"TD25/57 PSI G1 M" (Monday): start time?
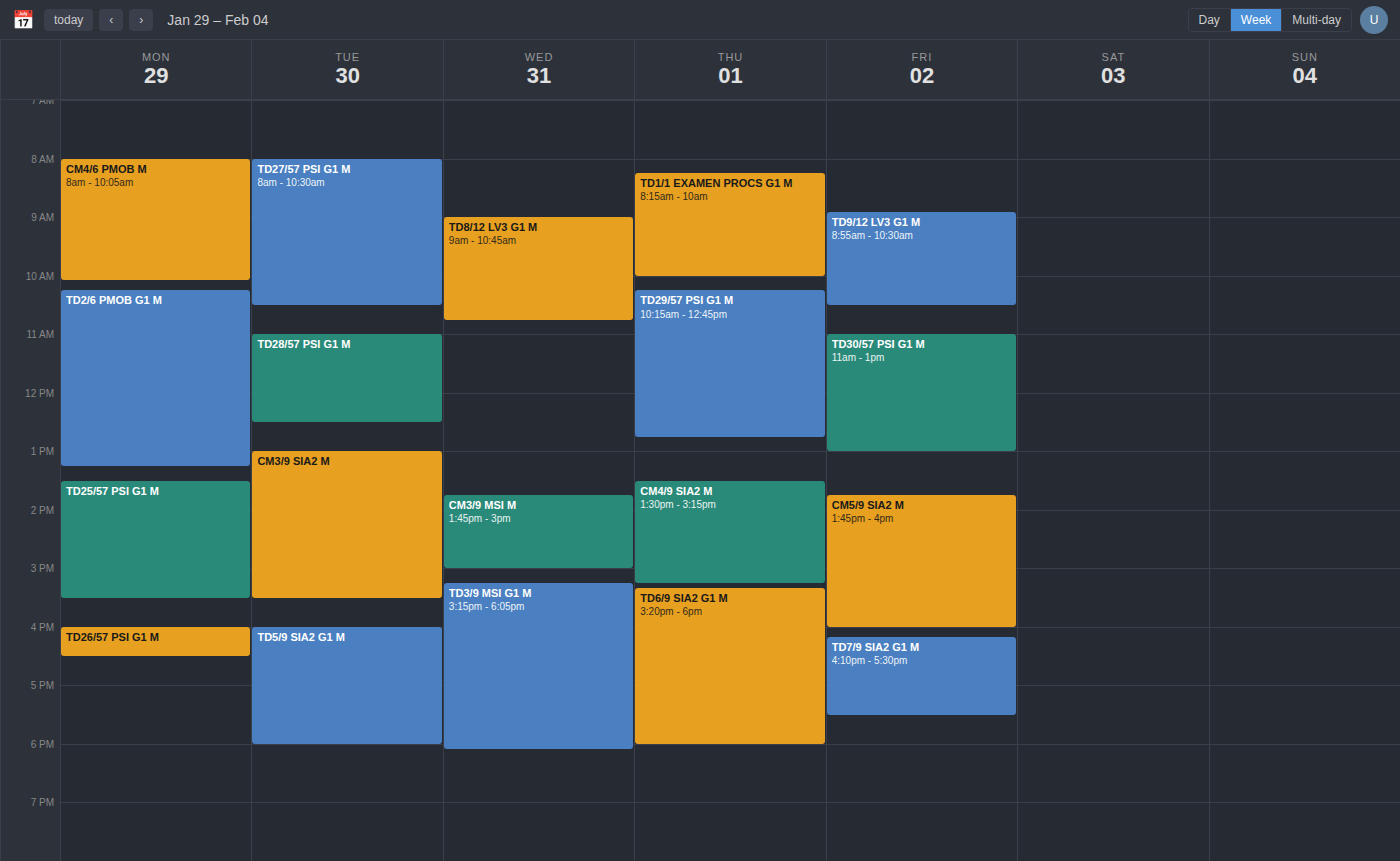
1:30 PM